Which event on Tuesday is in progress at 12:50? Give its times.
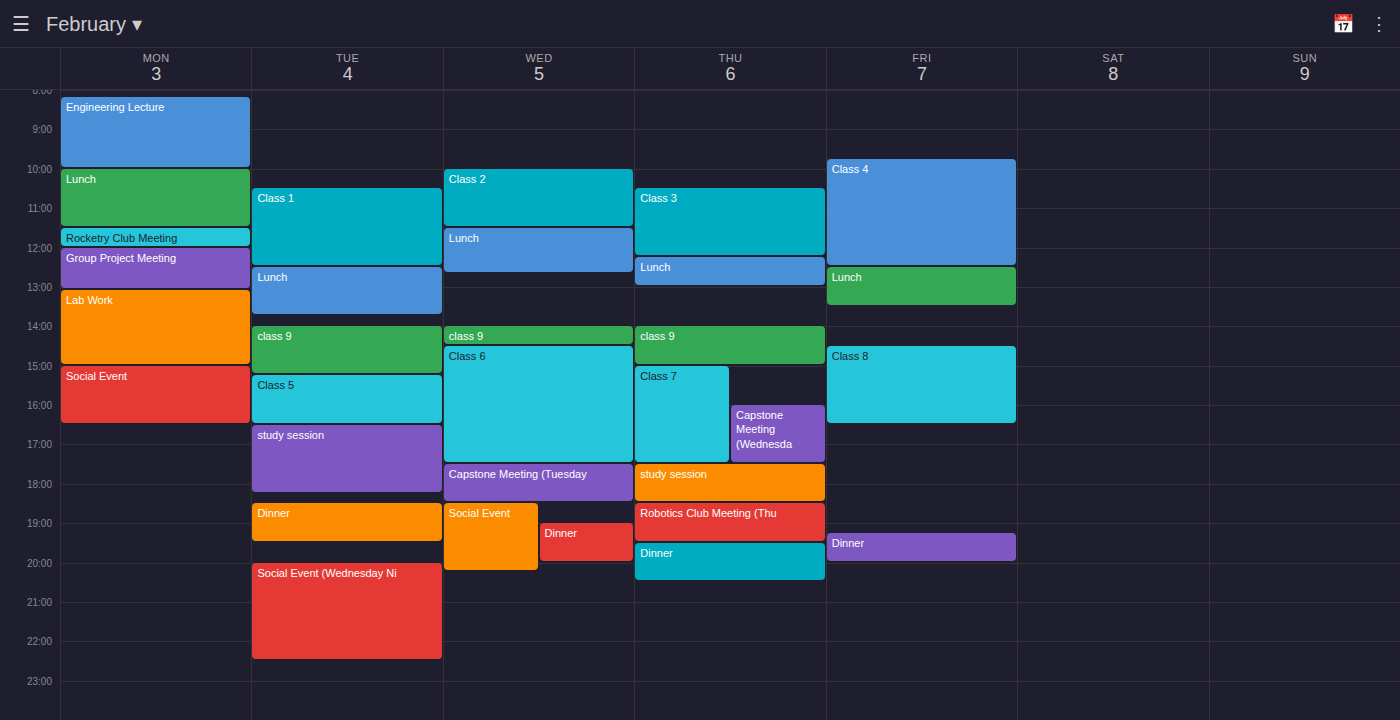
"Lunch", 12:30 to 13:45